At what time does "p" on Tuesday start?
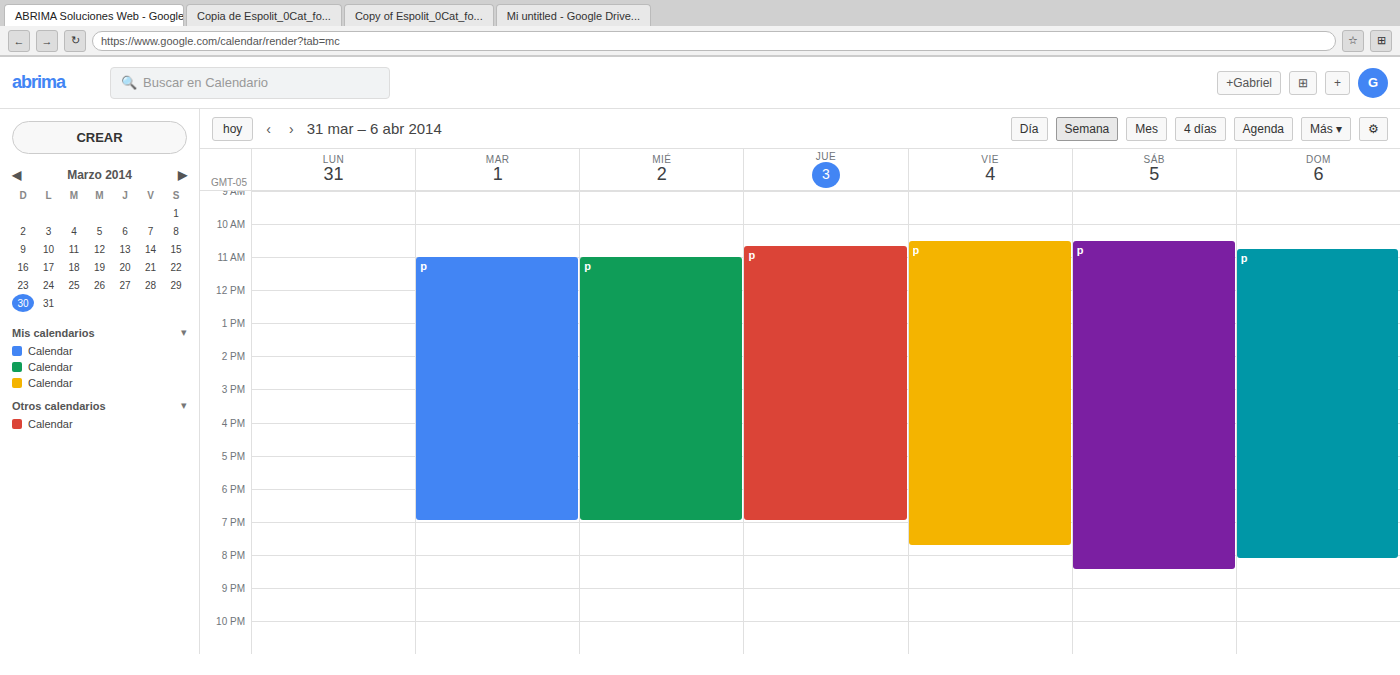
11:00 AM